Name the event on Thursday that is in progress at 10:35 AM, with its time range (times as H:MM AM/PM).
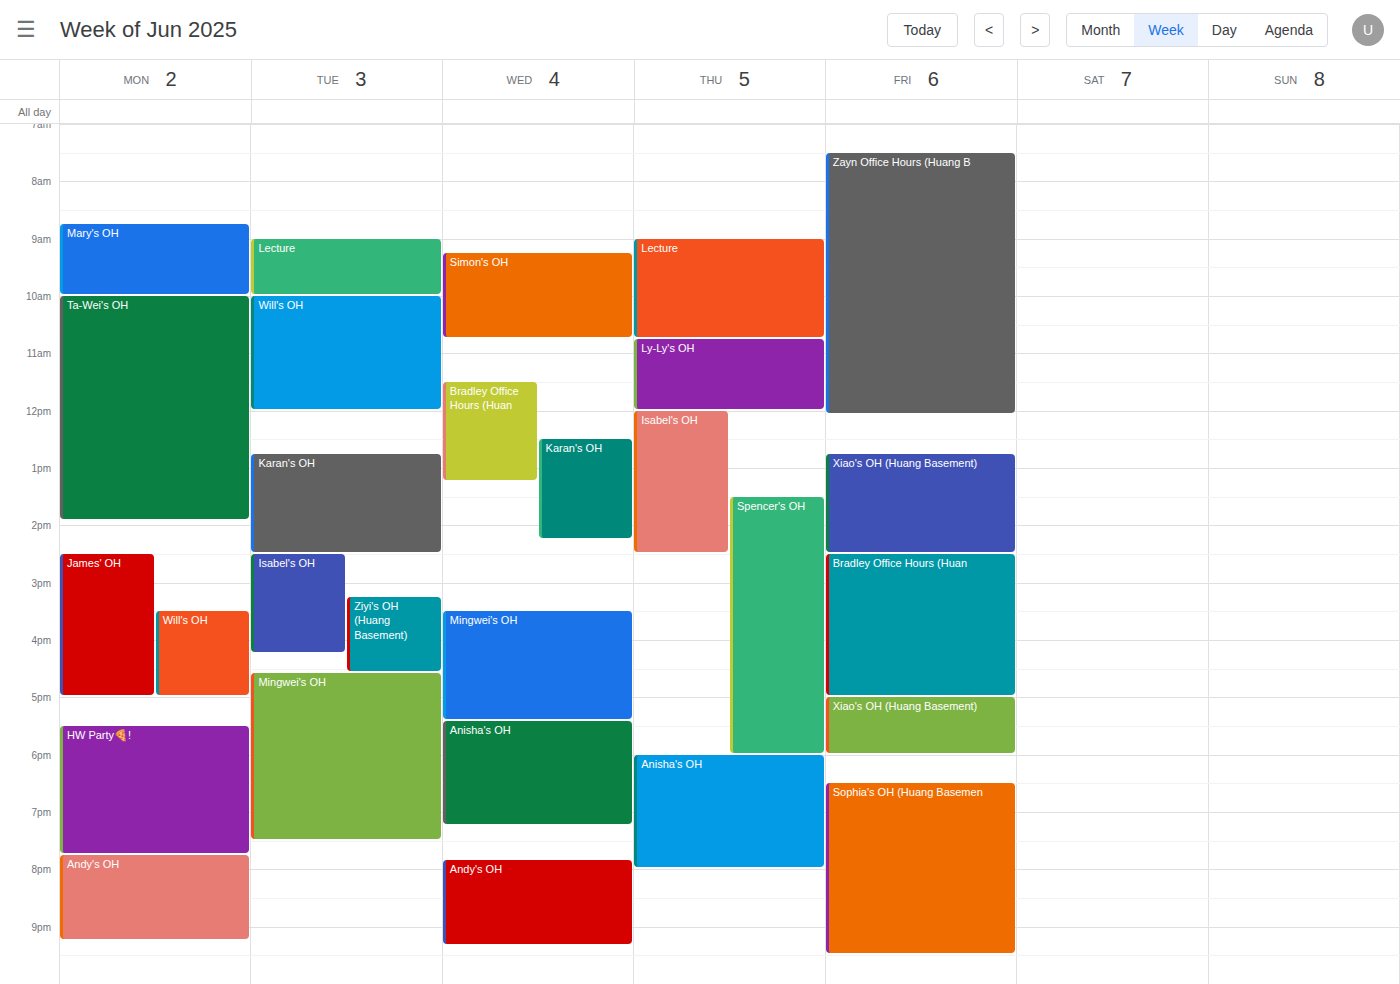
"Lecture", 9:00 AM to 10:45 AM